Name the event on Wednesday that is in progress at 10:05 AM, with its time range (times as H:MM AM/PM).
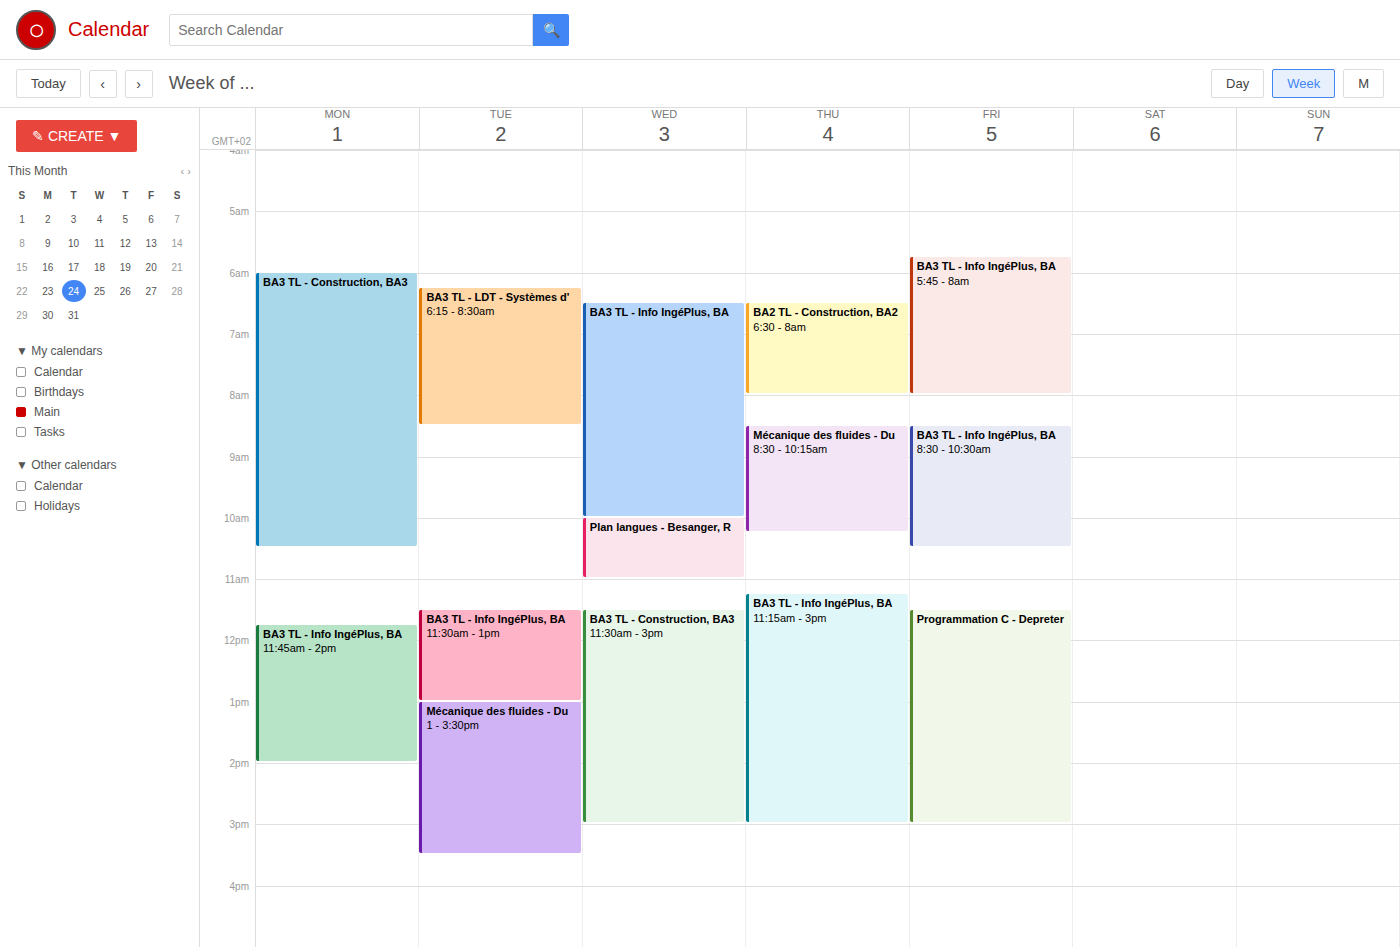
"Plan langues - Besanger, R", 10:00 AM to 11:00 AM